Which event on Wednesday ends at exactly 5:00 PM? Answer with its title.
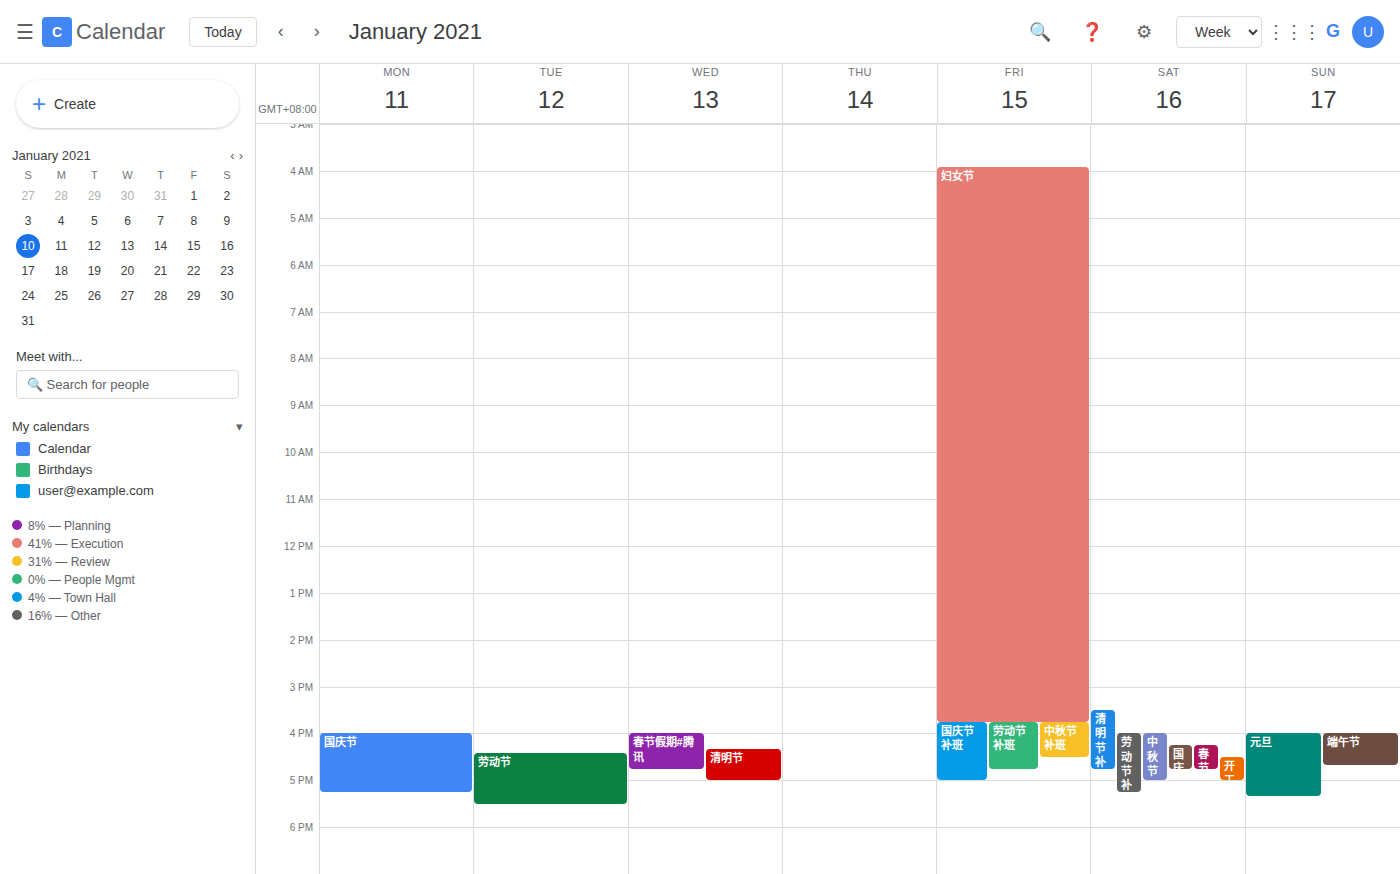
"清明节"